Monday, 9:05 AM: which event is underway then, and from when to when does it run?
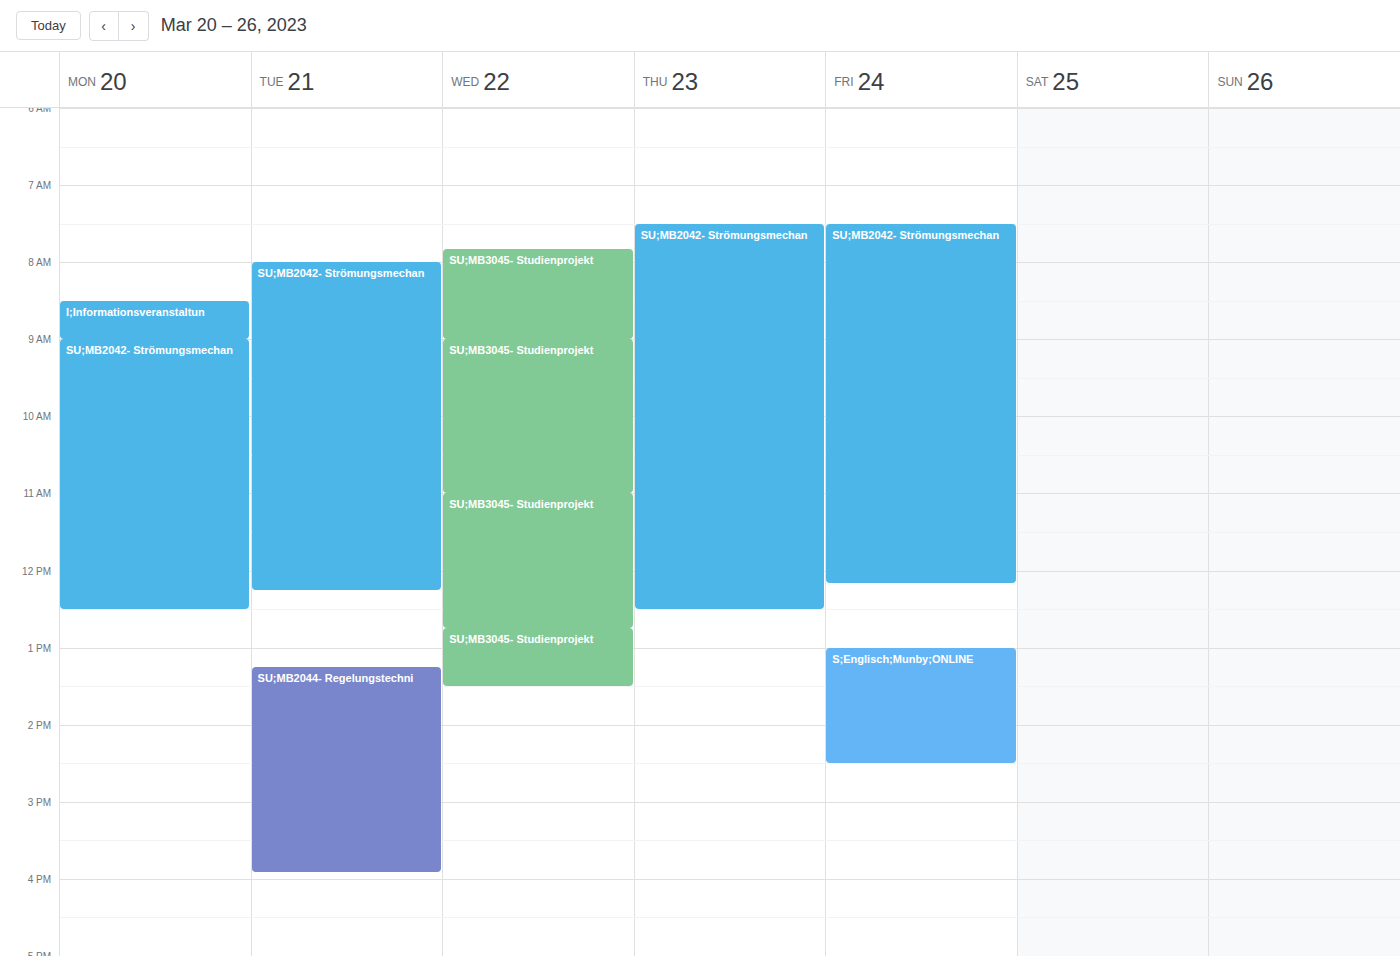
"SU;MB2042- Strömungsmechan", 9:00 AM to 12:30 PM